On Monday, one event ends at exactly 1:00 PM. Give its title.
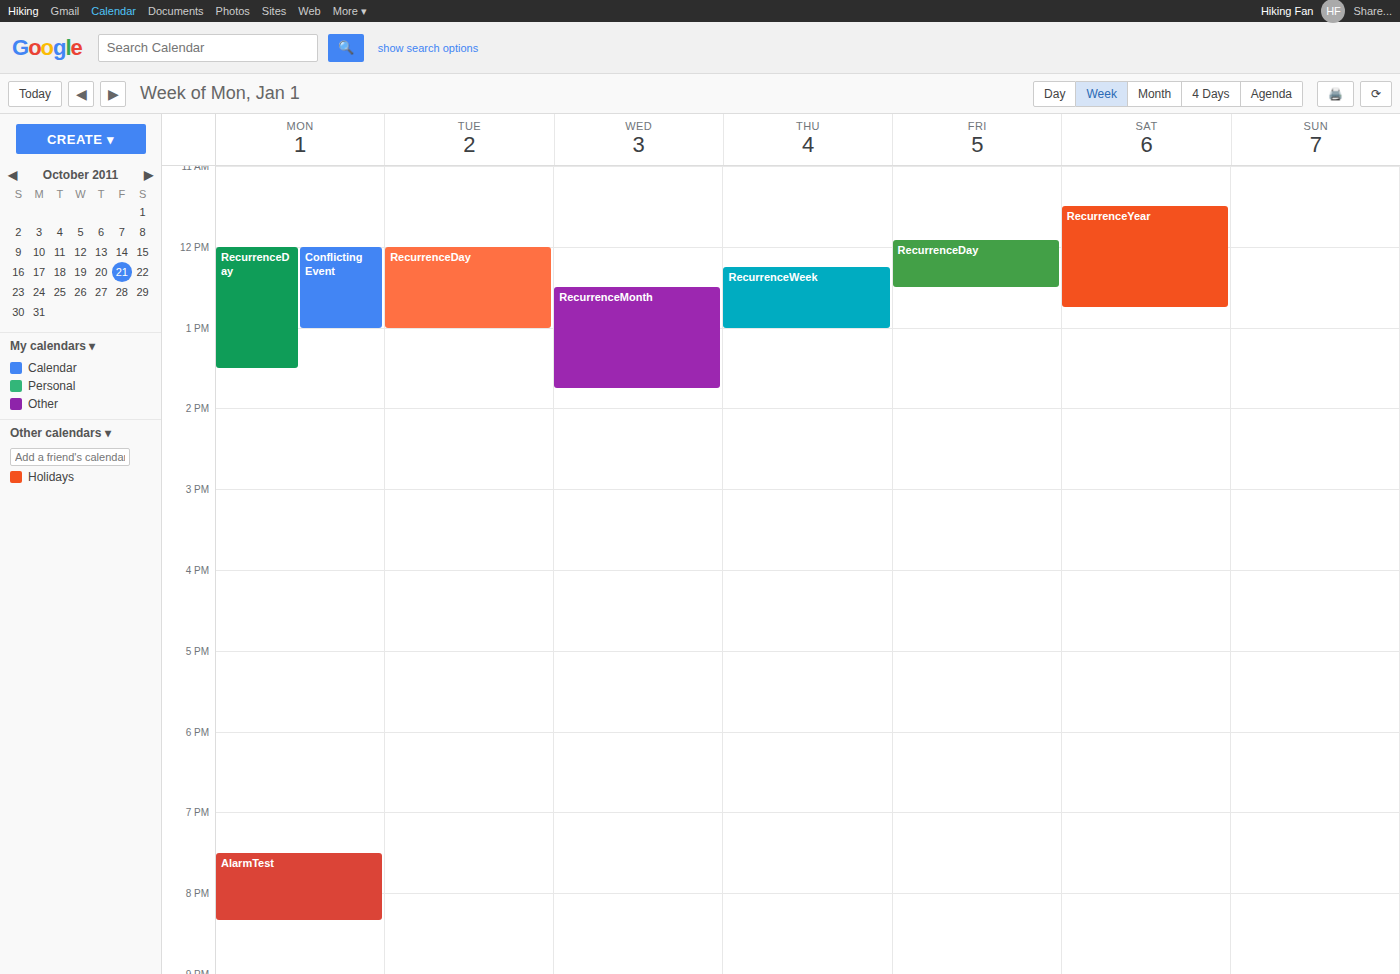
"Conflicting Event"